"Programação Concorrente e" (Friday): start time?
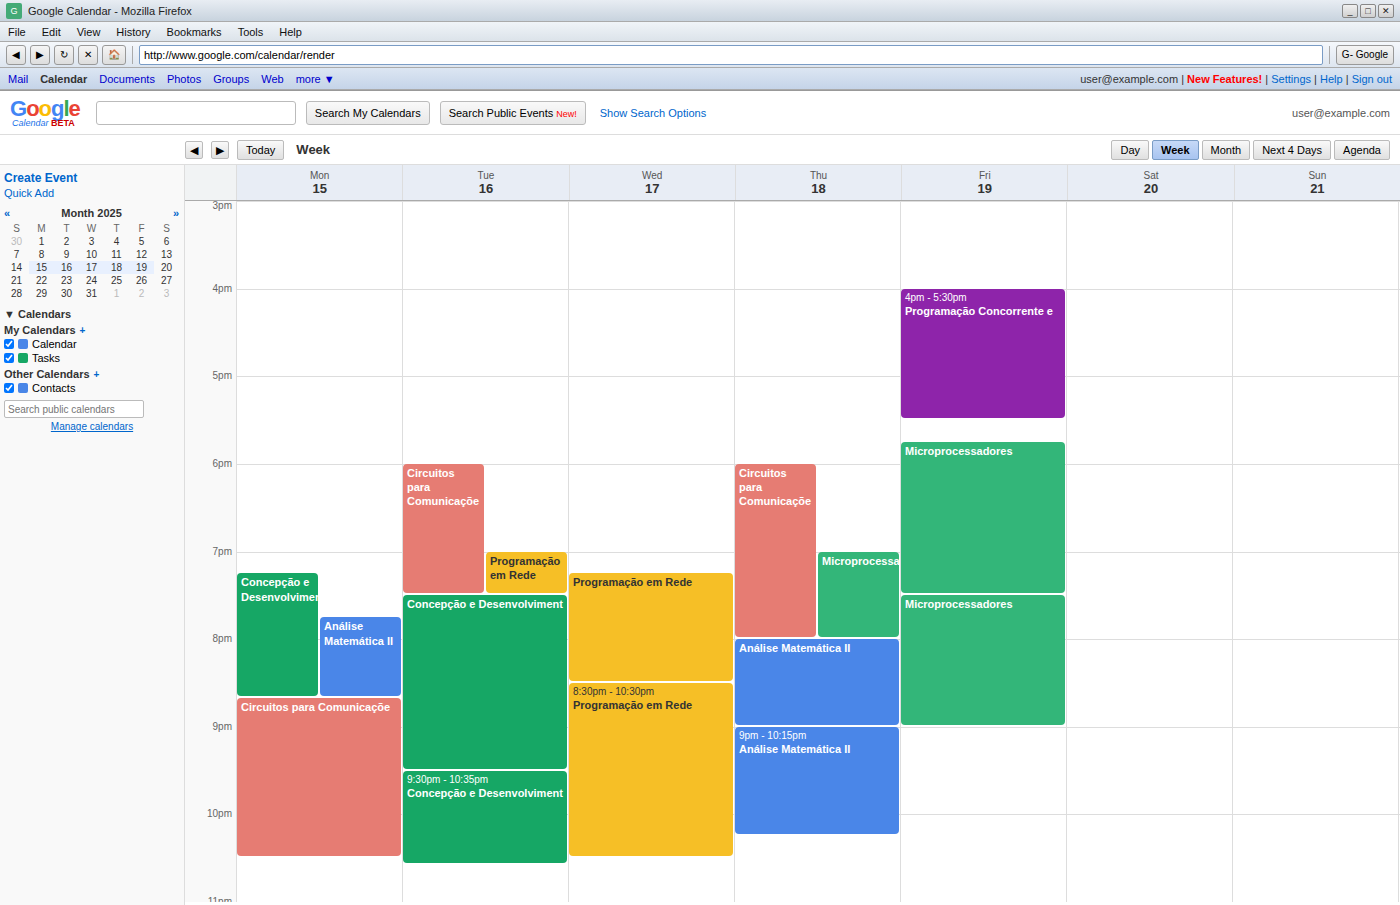
16:00